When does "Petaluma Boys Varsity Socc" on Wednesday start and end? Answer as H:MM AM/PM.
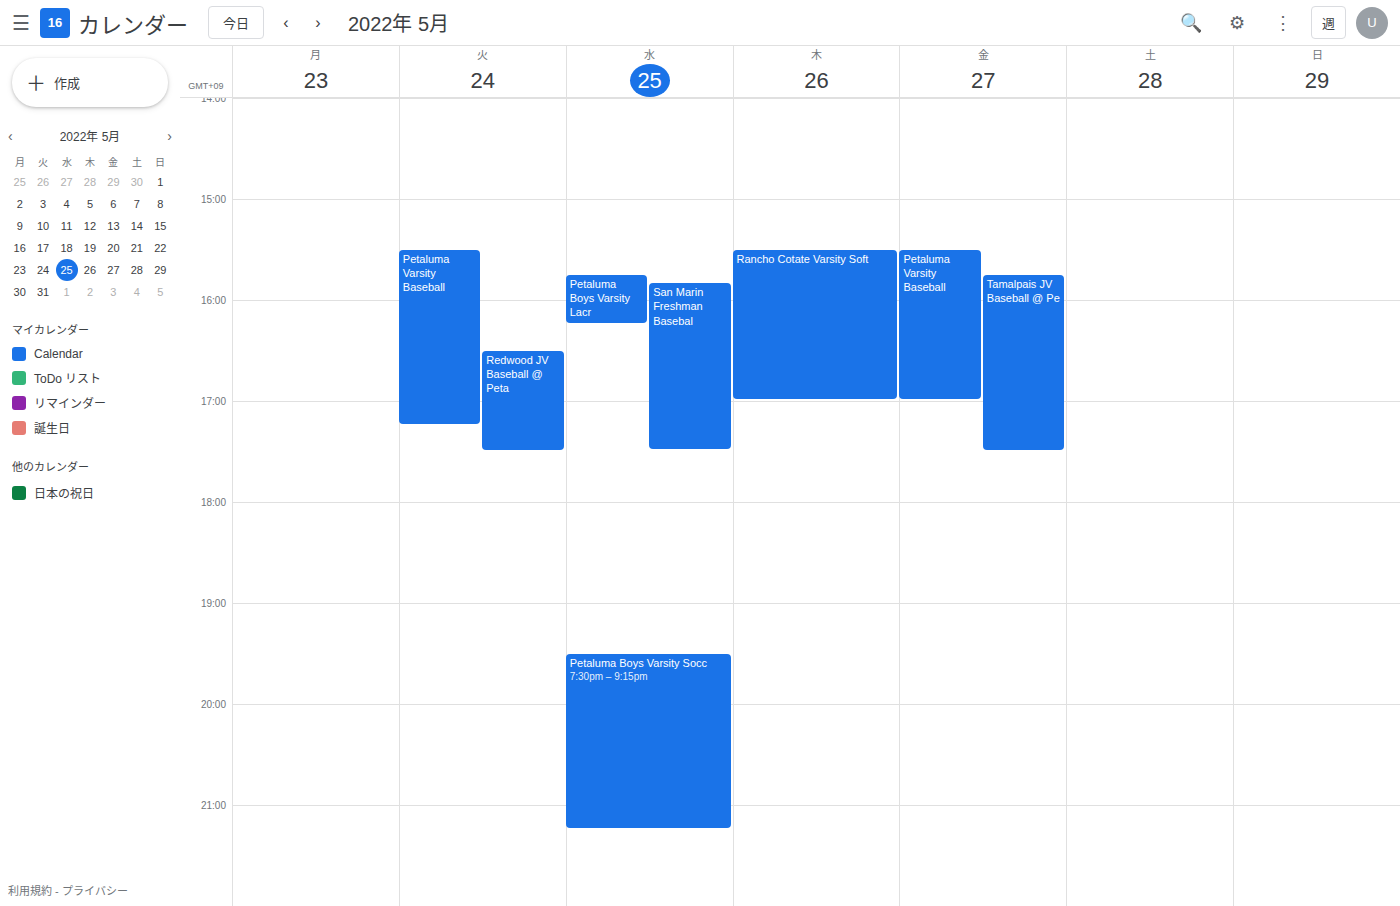
7:30 PM to 9:15 PM